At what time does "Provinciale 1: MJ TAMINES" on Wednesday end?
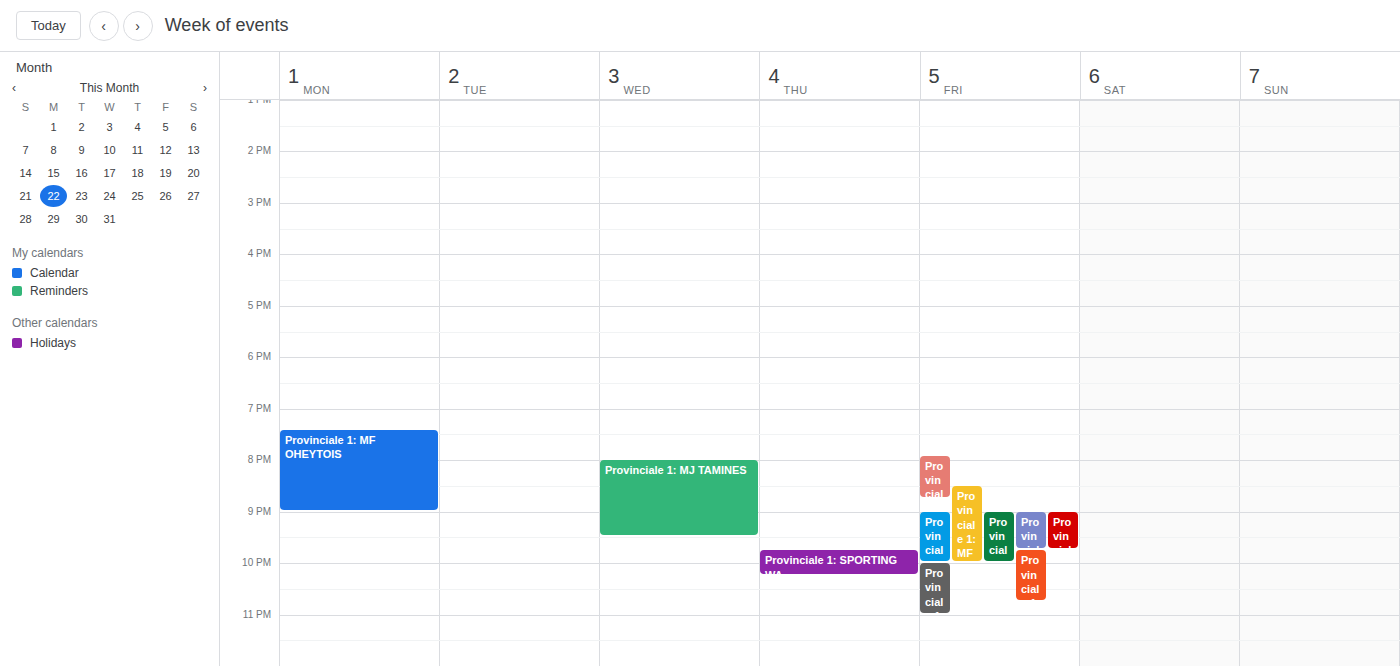
9:30 PM